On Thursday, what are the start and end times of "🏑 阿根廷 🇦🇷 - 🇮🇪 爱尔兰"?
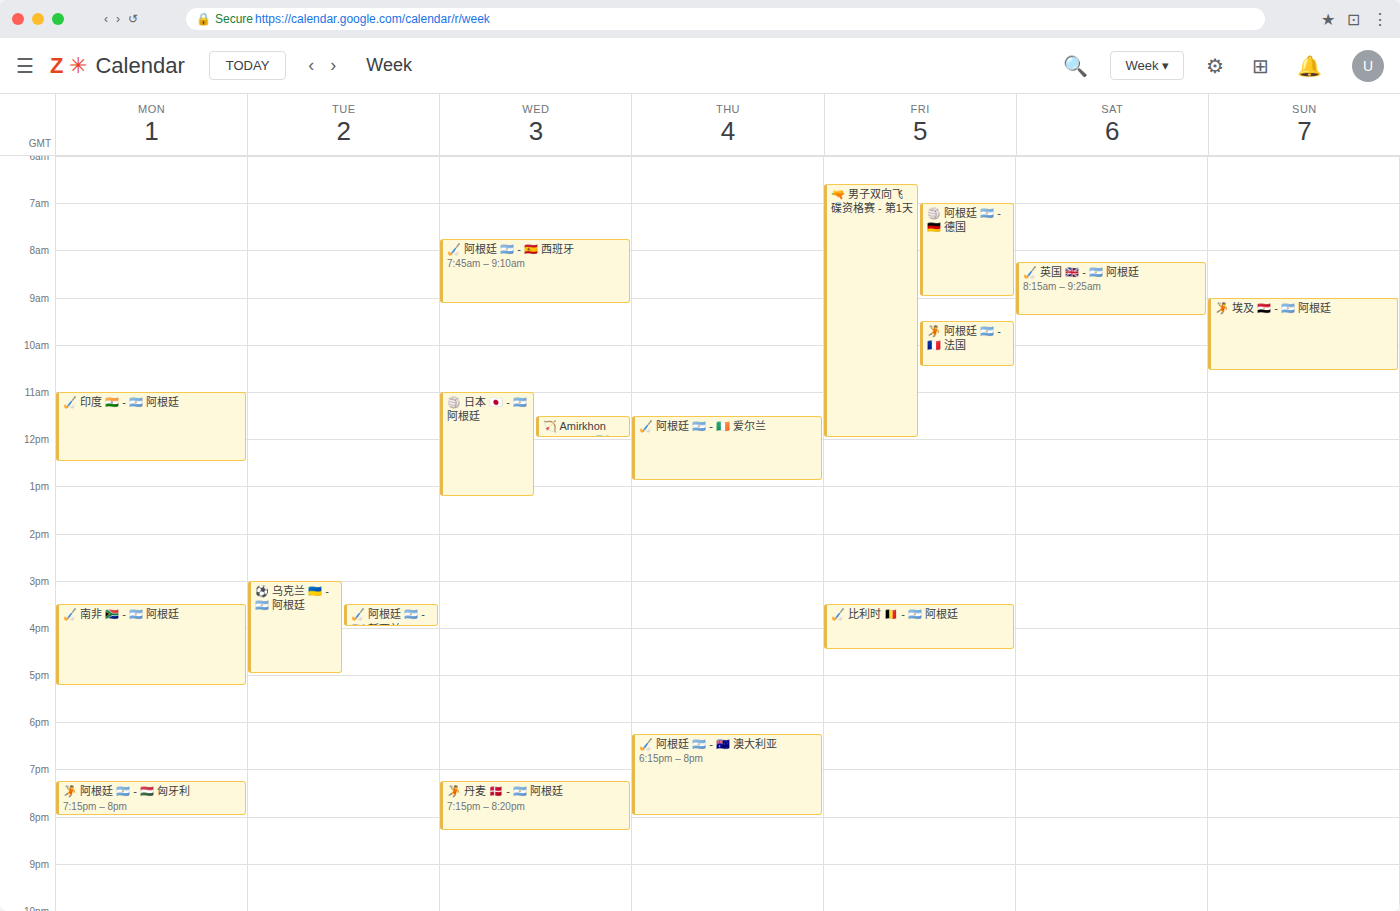
11:30 AM to 12:55 PM